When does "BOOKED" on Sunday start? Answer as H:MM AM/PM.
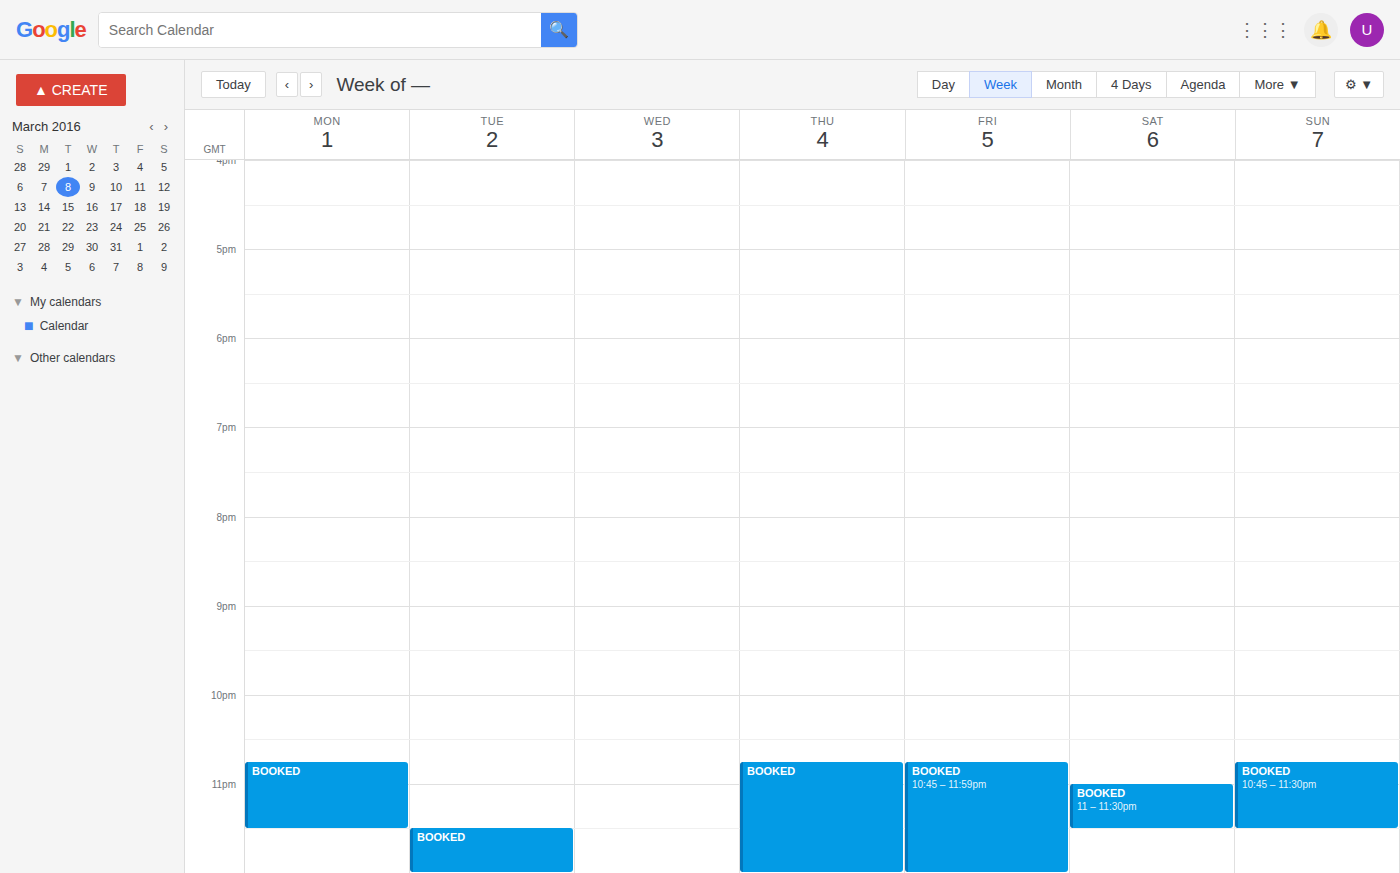
10:45 PM